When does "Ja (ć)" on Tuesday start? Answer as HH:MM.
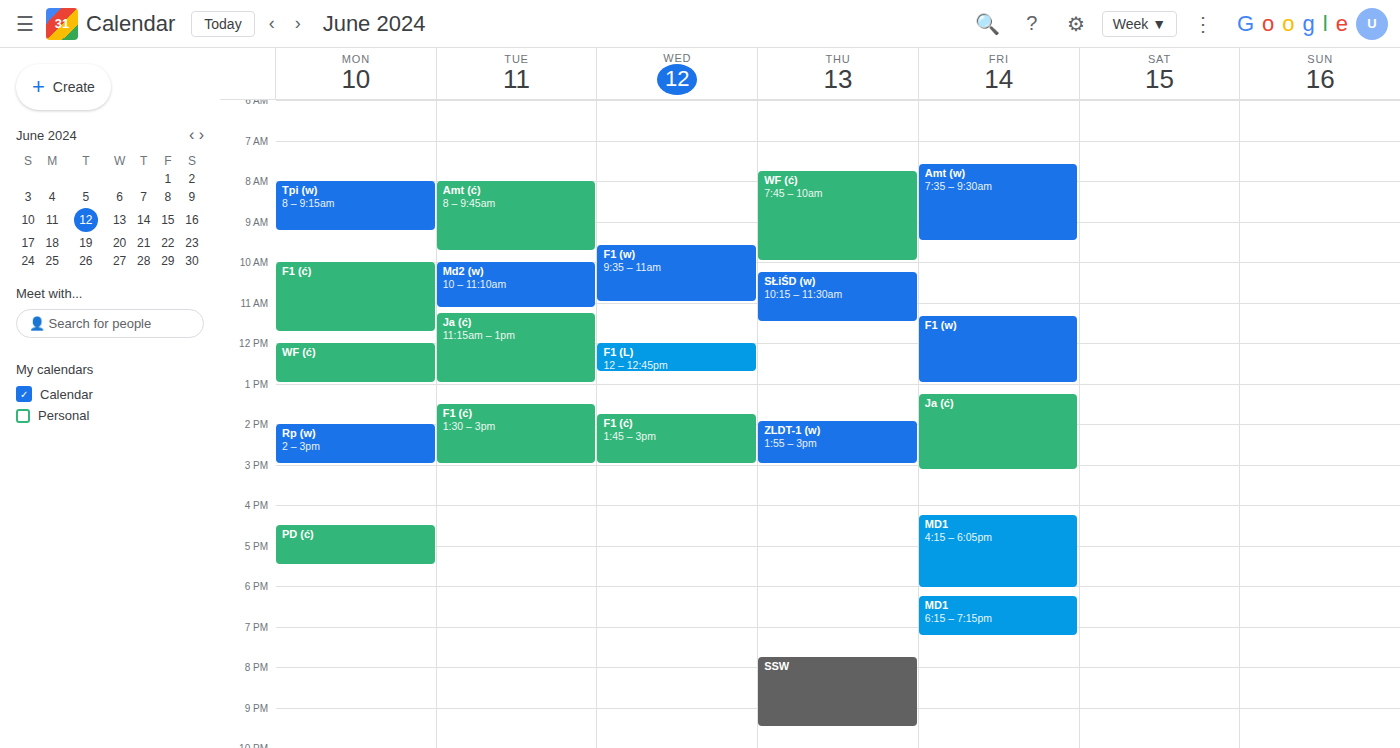
11:15